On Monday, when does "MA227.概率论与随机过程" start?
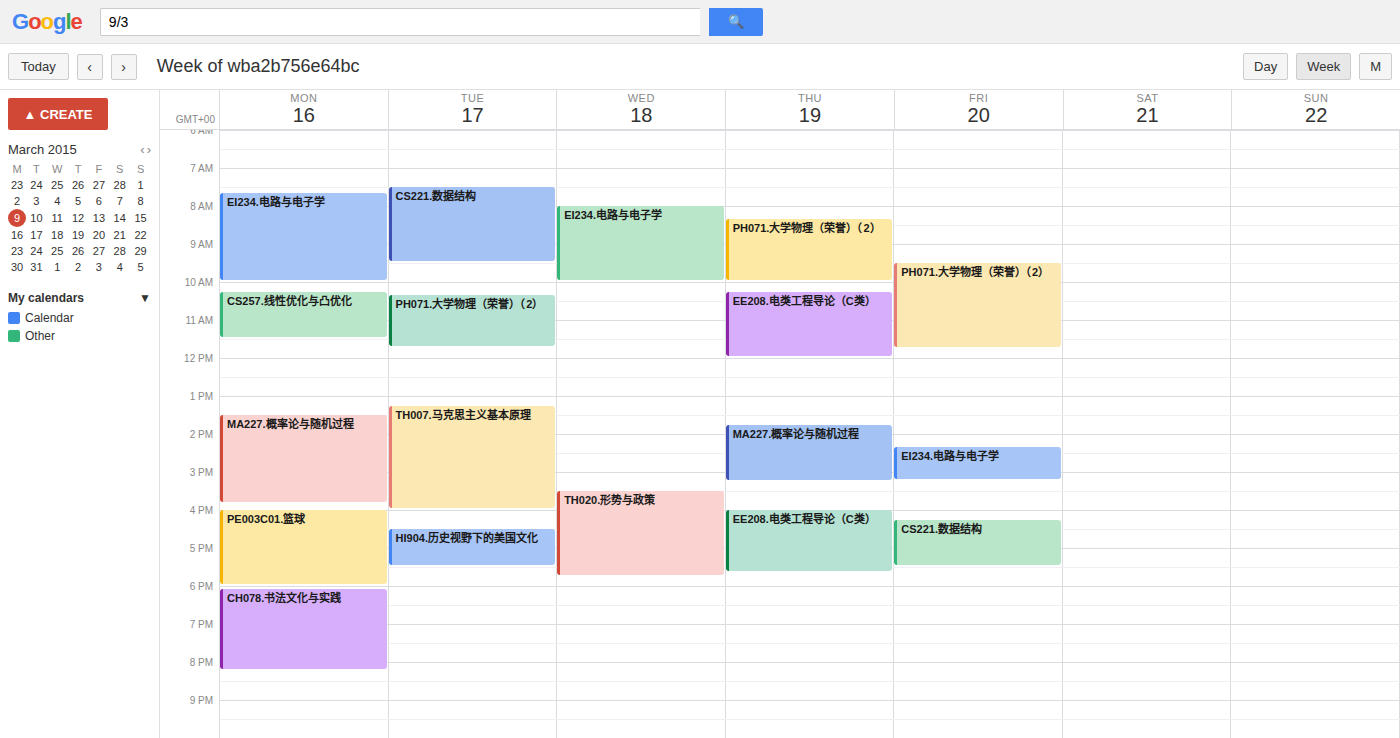
1:30 PM